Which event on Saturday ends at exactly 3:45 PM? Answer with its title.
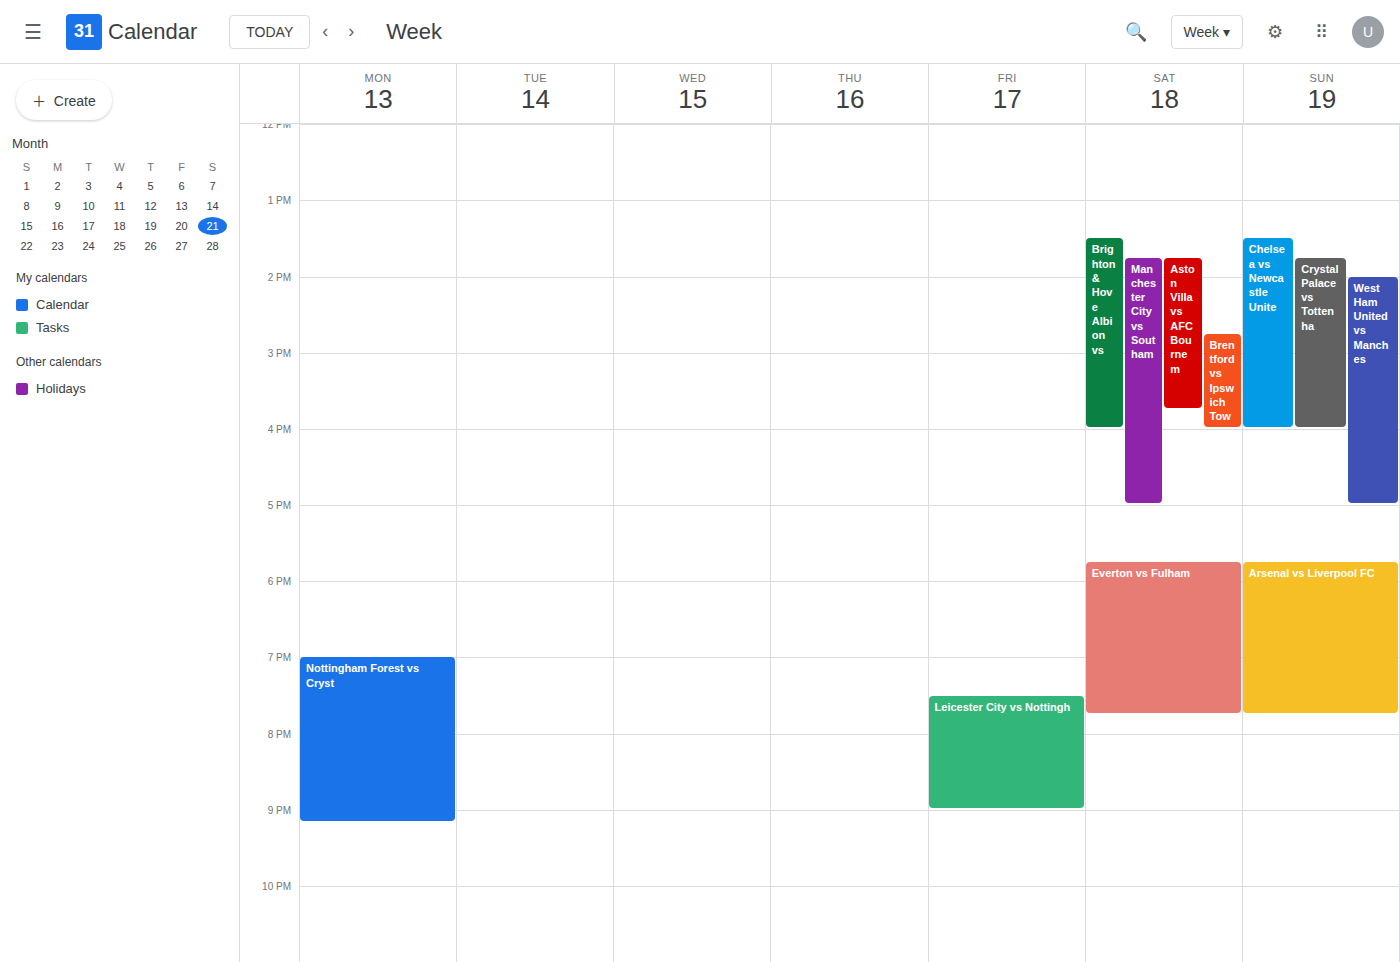
"Aston Villa vs AFC Bournem"